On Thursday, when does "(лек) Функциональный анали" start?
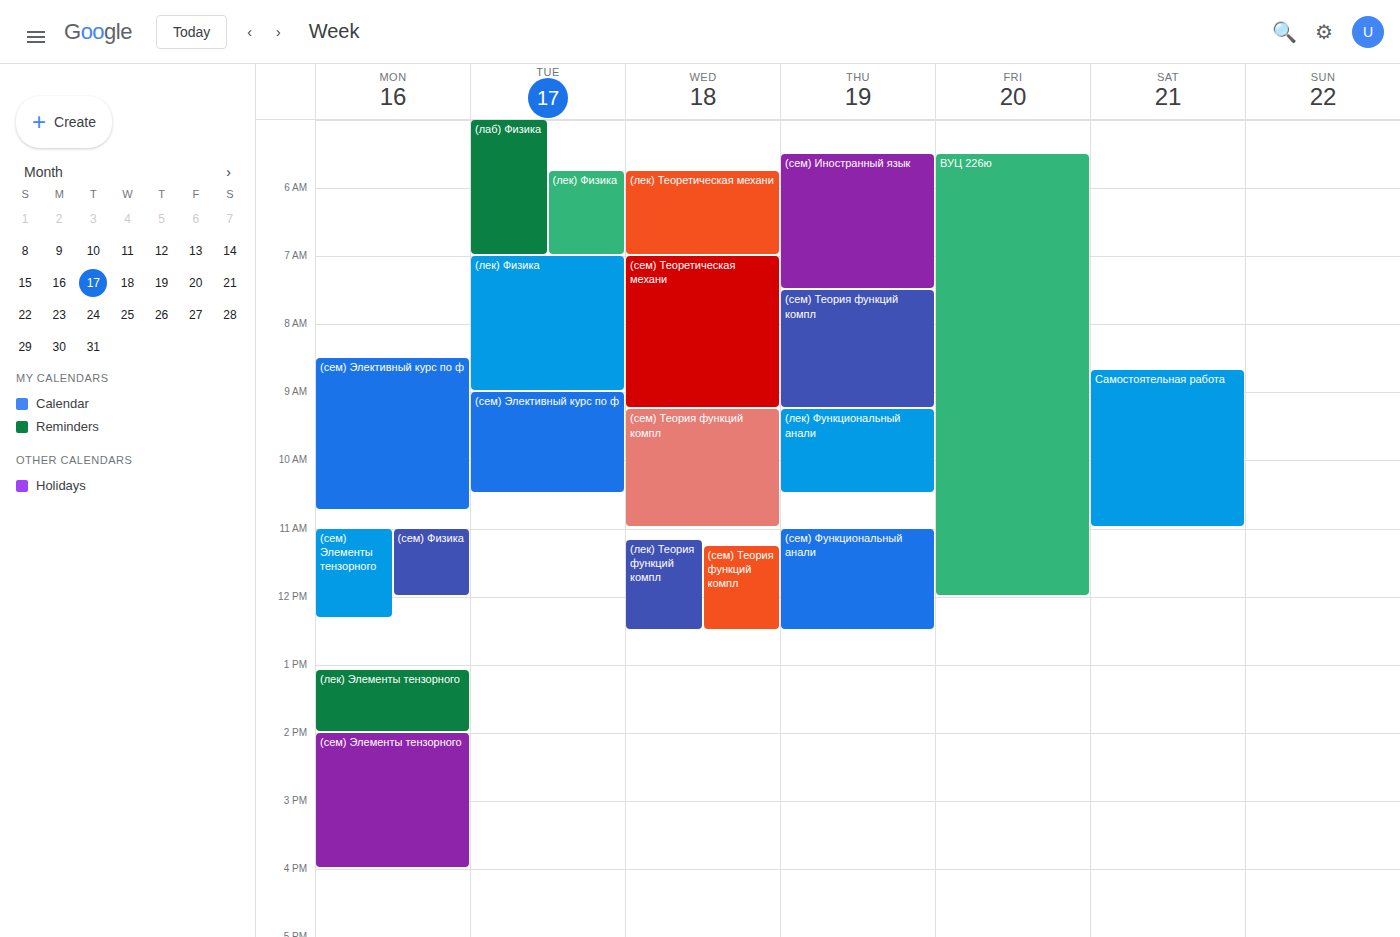
9:15 AM